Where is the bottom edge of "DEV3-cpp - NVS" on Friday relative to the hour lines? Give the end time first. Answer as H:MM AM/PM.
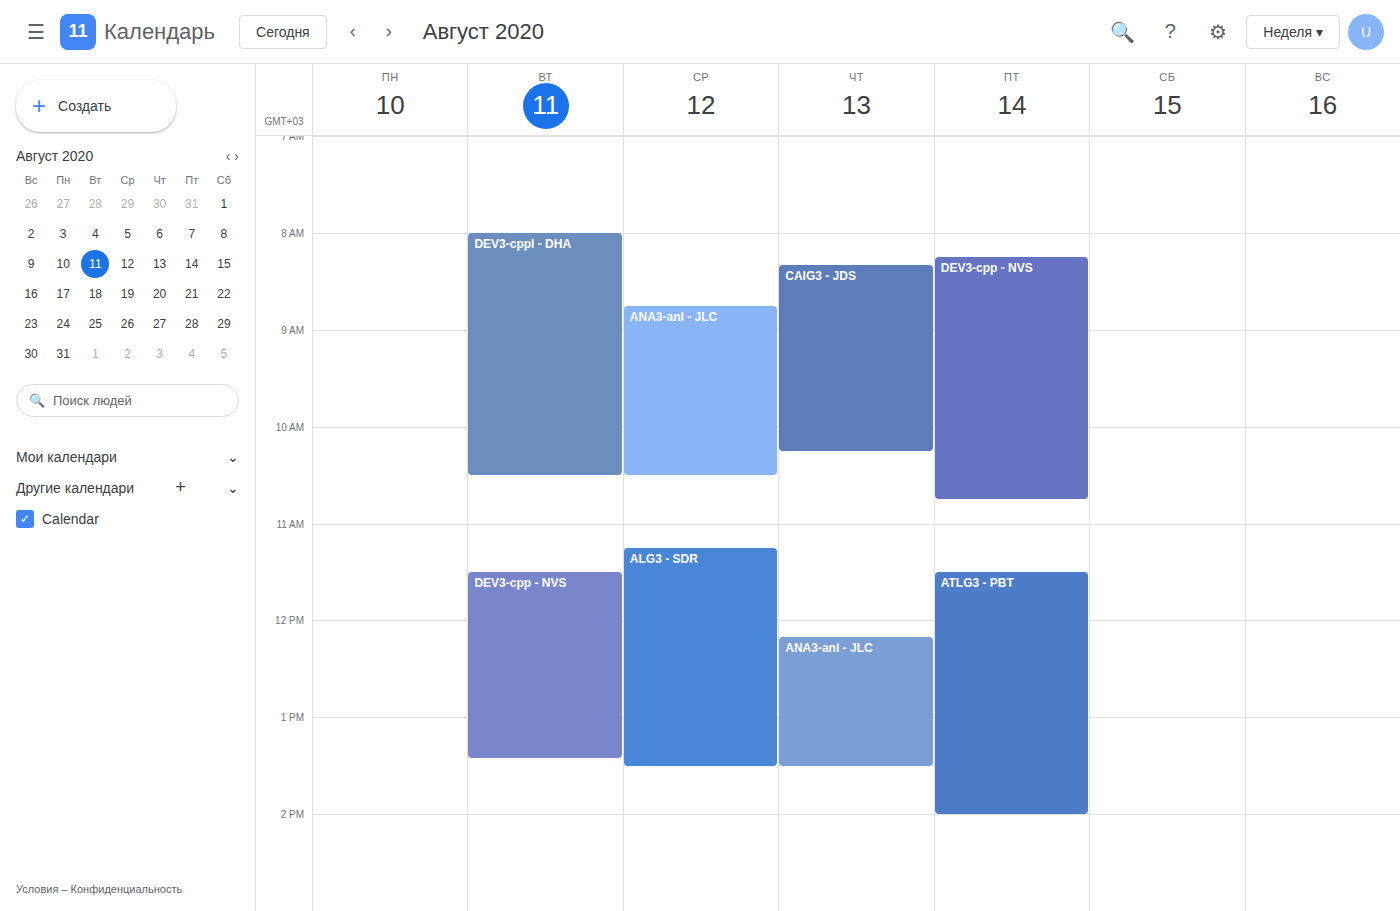
10:45 AM -- neither: three quarters of the way from the 10 AM line to the 11 AM line.